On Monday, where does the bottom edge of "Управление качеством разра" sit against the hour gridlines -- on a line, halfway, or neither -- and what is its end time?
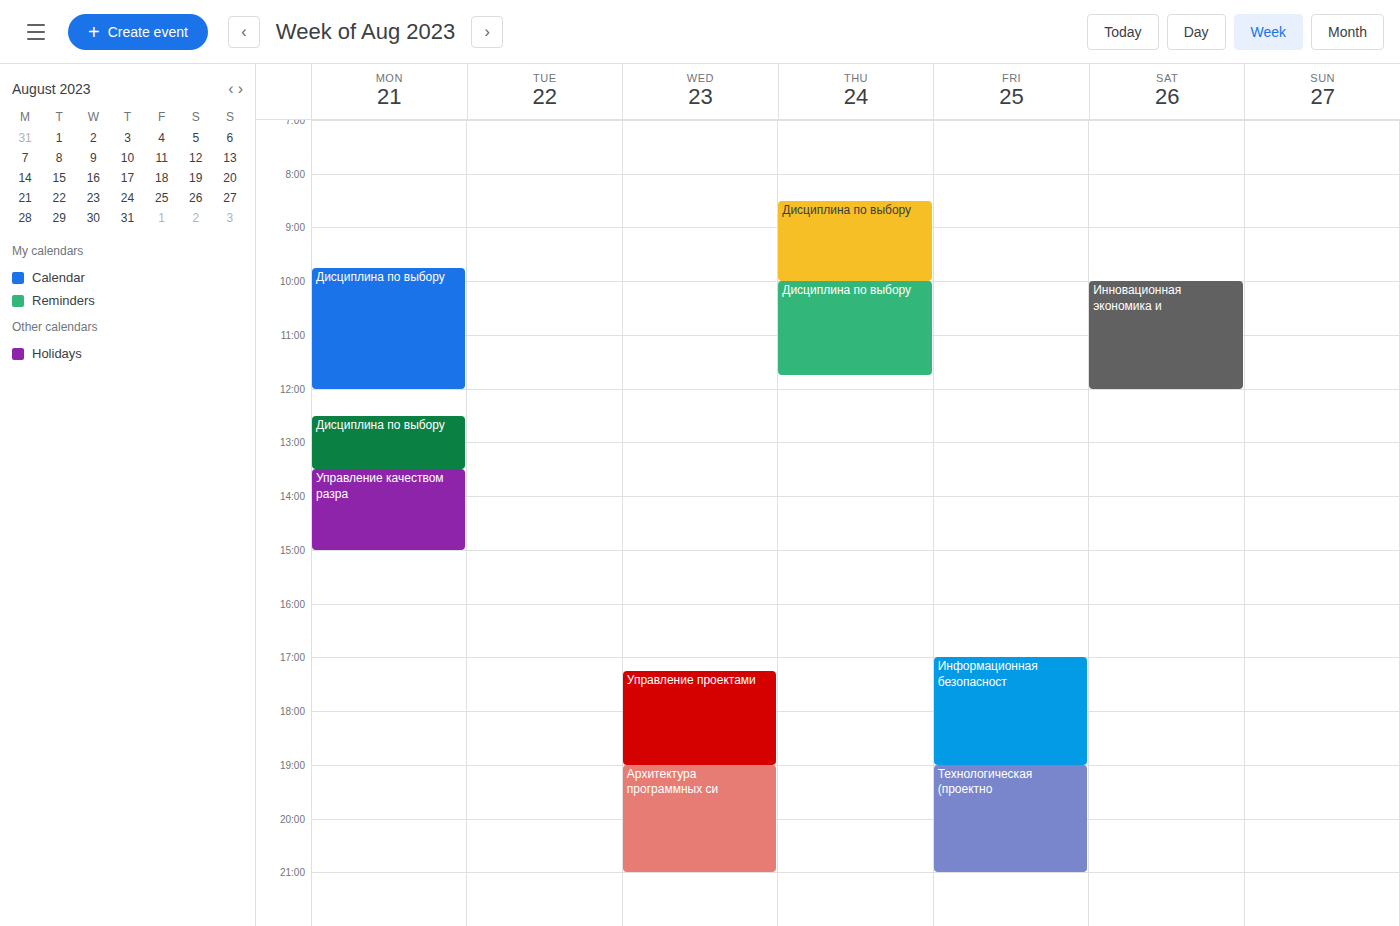
3:00 PM -- exactly on the 3 PM line.